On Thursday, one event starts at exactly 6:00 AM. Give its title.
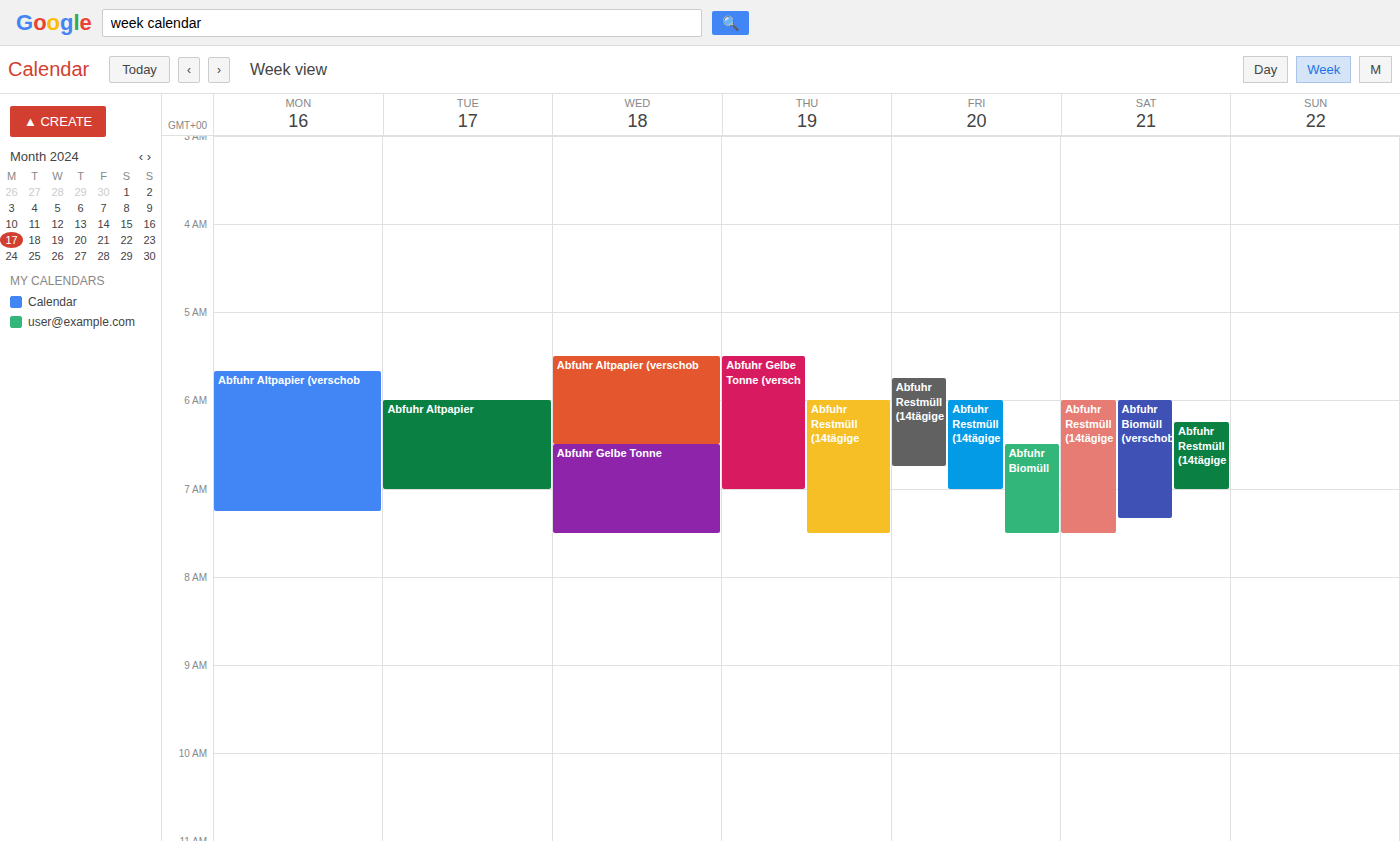
"Abfuhr Restmüll (14tägige"